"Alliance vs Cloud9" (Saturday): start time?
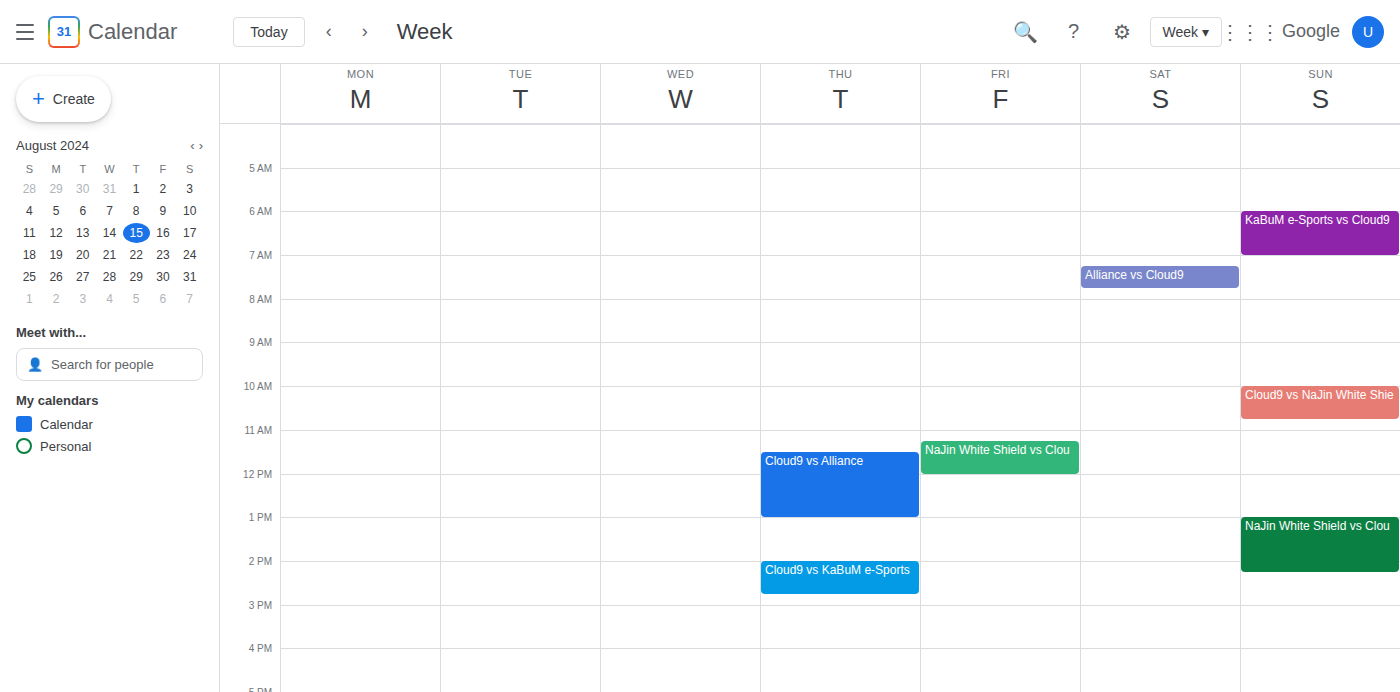
7:15 AM